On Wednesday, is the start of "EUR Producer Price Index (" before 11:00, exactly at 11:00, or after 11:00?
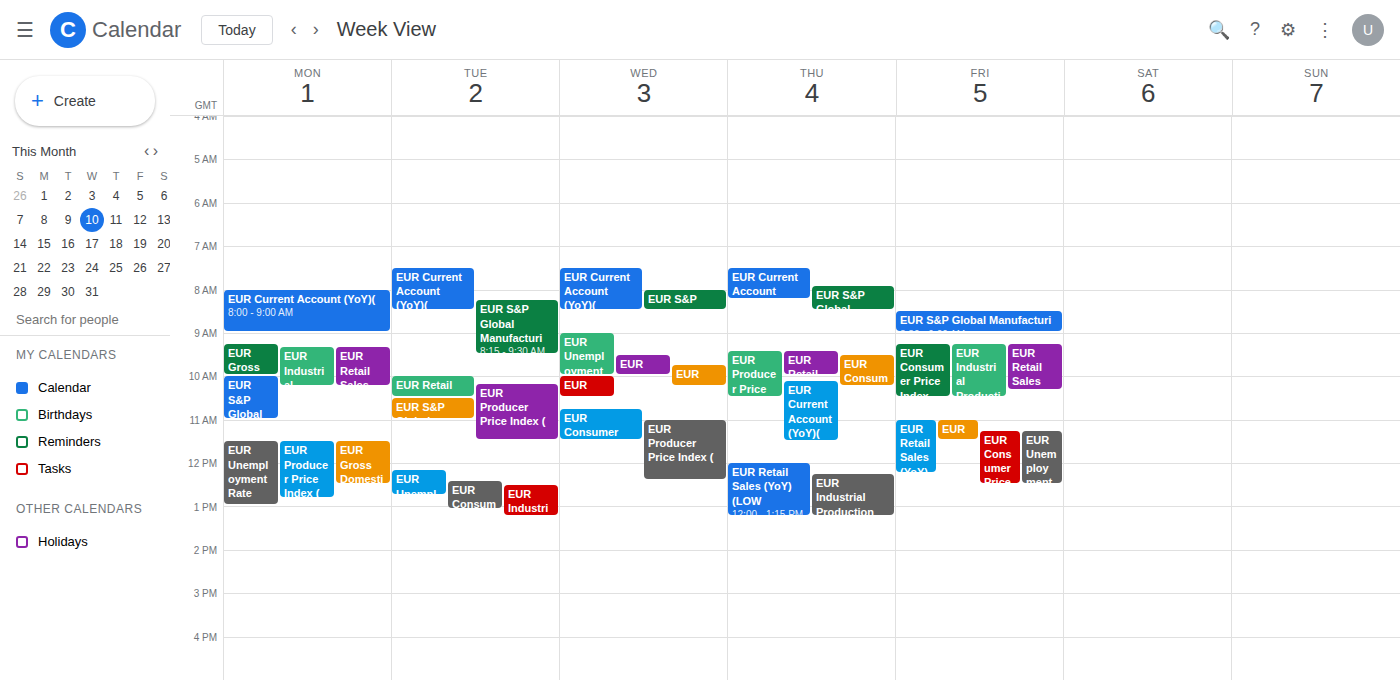
11:00 -- exactly at 11:00, on the 11:00 line.